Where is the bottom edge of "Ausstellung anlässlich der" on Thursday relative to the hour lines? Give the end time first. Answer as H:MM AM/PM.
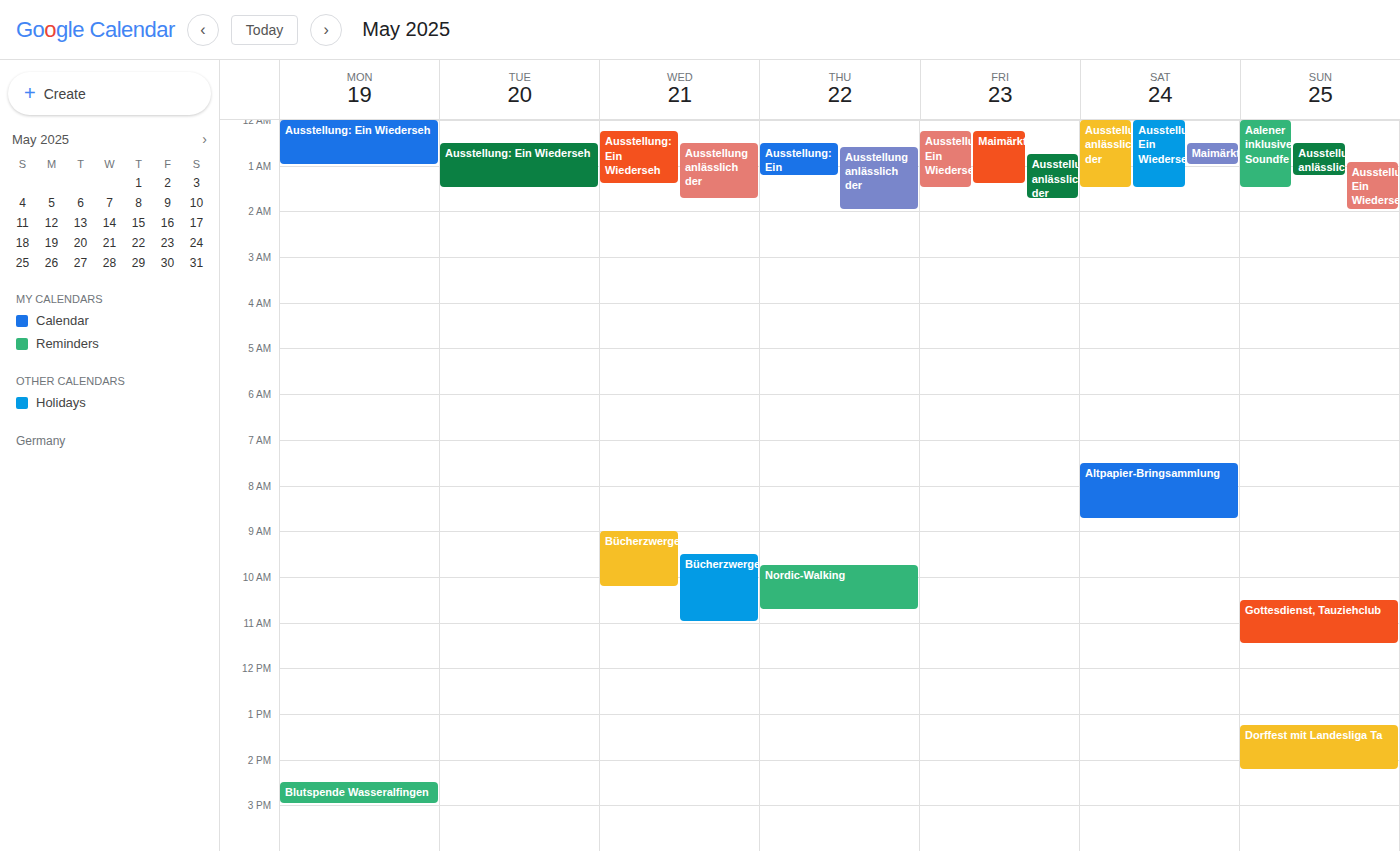
2:00 AM -- exactly on the 2 AM line.